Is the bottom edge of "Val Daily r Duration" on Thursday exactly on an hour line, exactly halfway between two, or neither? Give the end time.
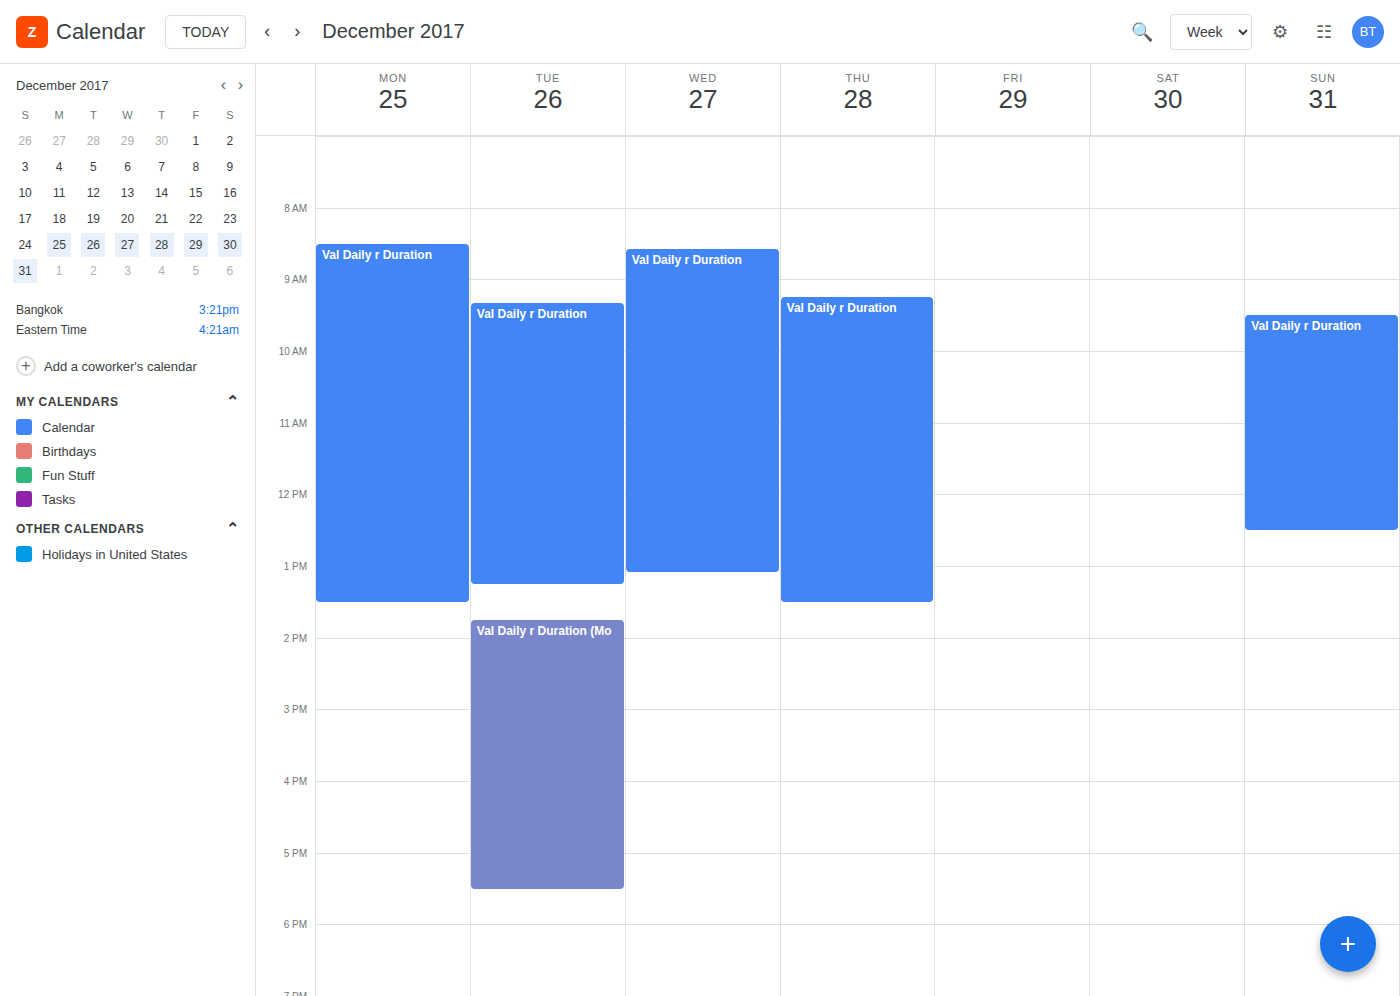
1:30 PM -- halfway between the 1 PM and 2 PM lines.